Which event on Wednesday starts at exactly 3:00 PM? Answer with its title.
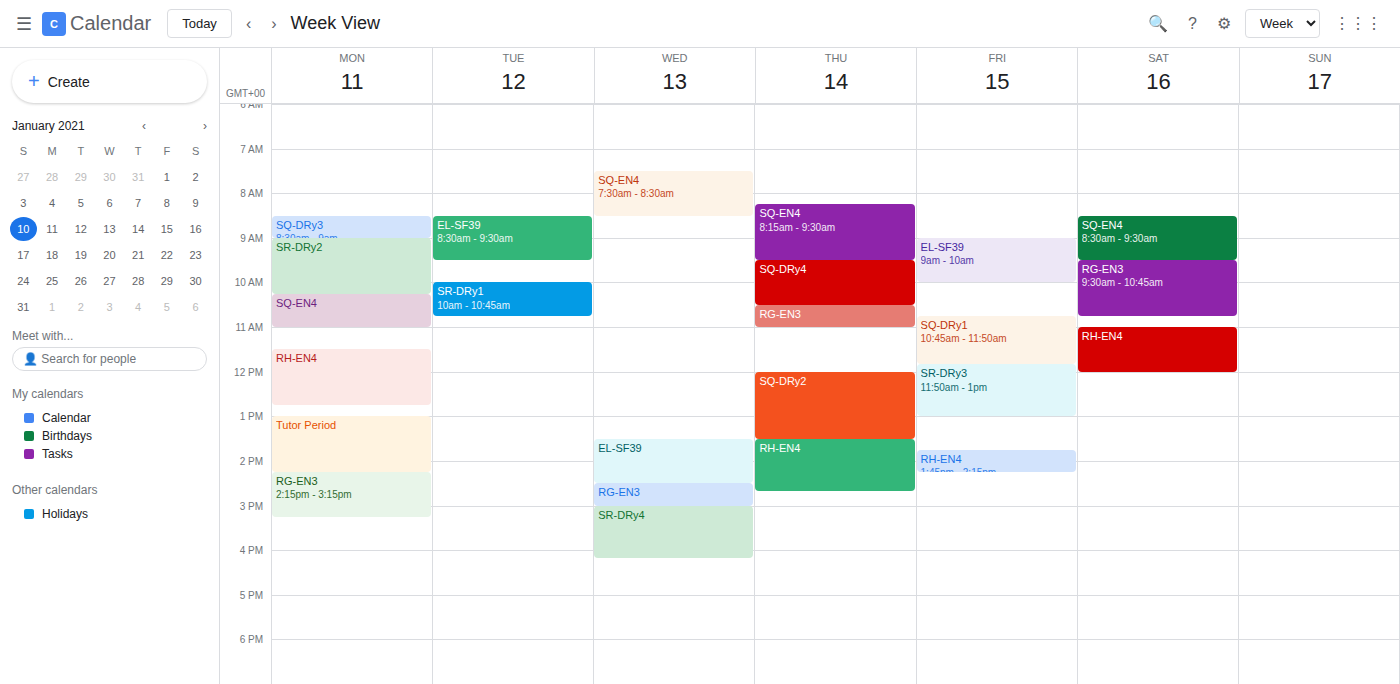
"SR-DRy4"